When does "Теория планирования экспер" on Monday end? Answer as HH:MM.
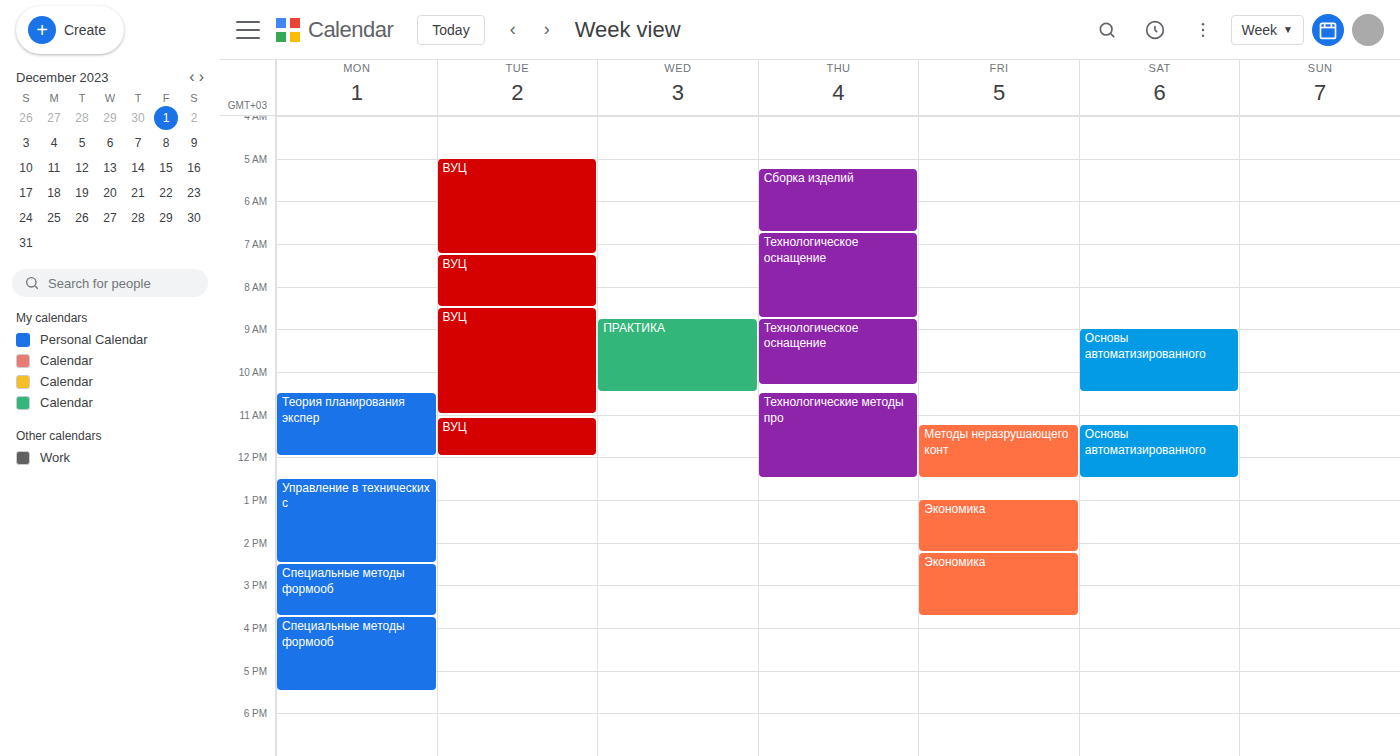
12:00